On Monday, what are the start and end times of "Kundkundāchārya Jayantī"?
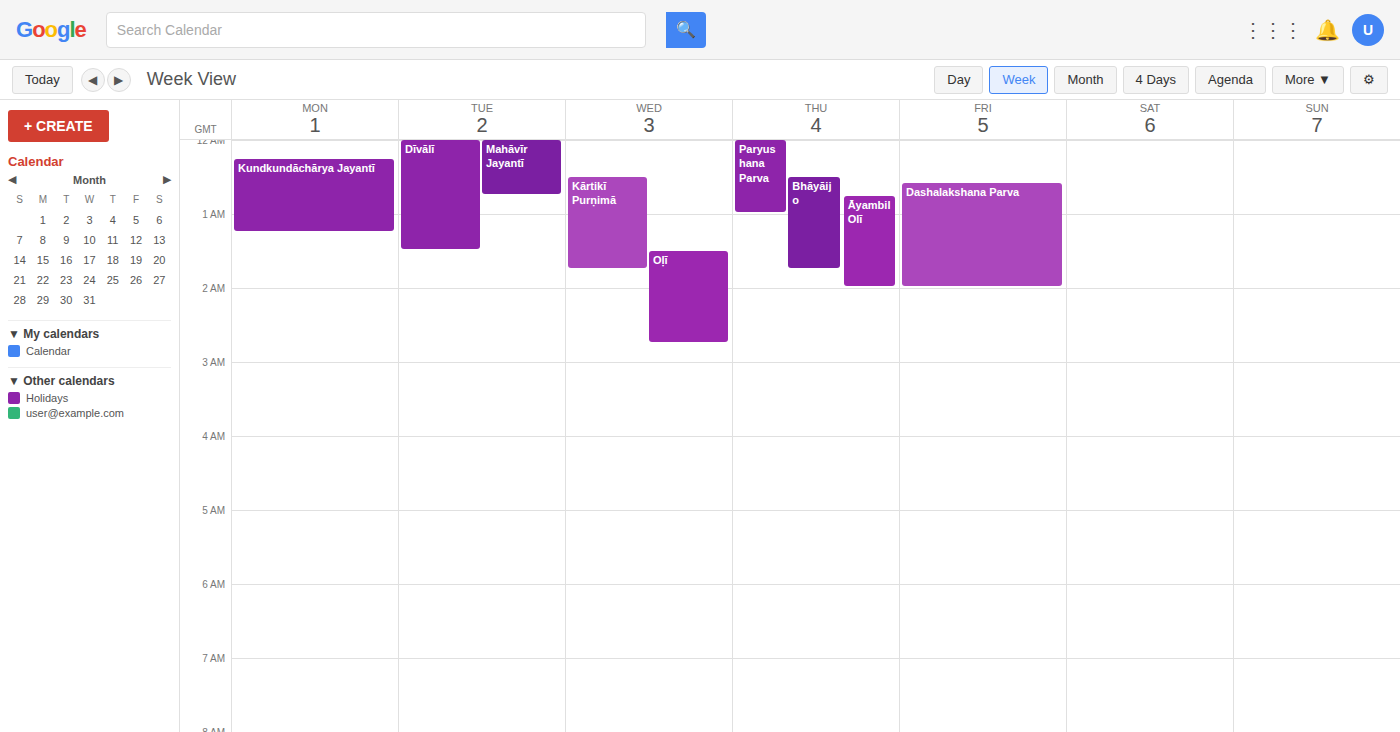
12:15 AM to 1:15 AM